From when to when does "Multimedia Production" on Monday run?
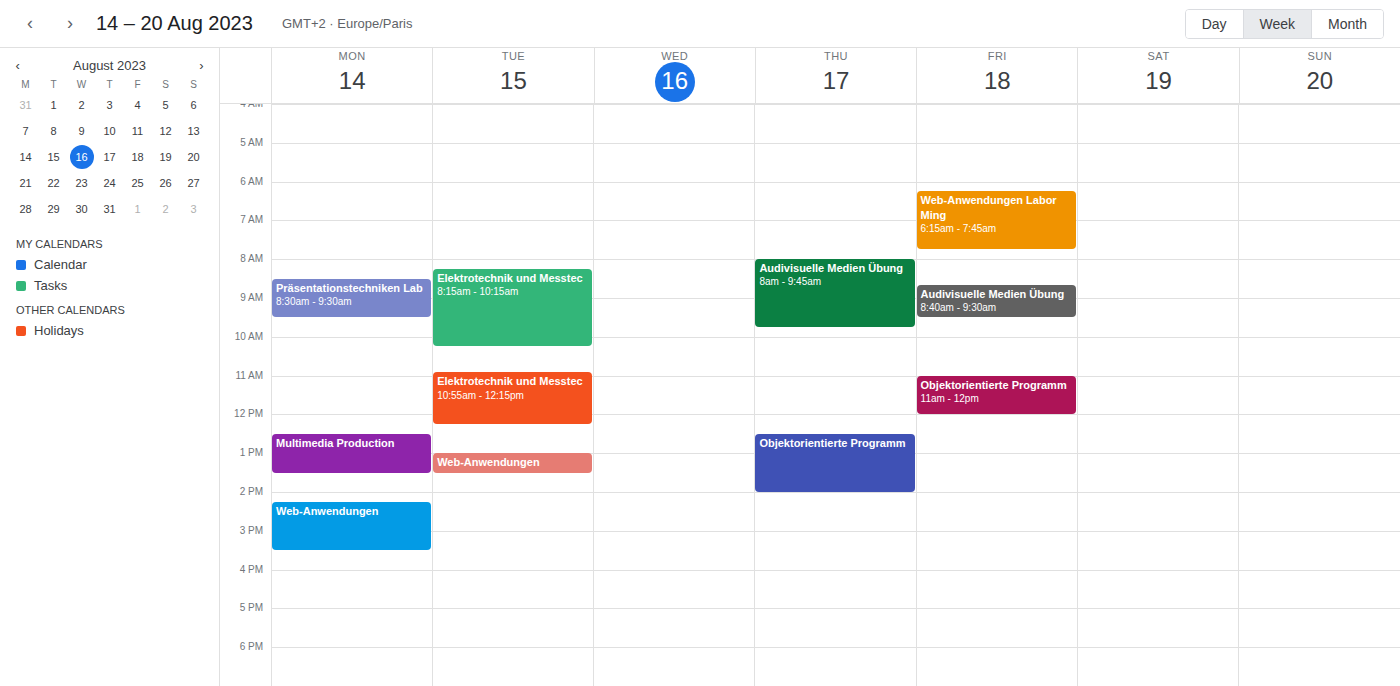
12:30 PM to 1:30 PM